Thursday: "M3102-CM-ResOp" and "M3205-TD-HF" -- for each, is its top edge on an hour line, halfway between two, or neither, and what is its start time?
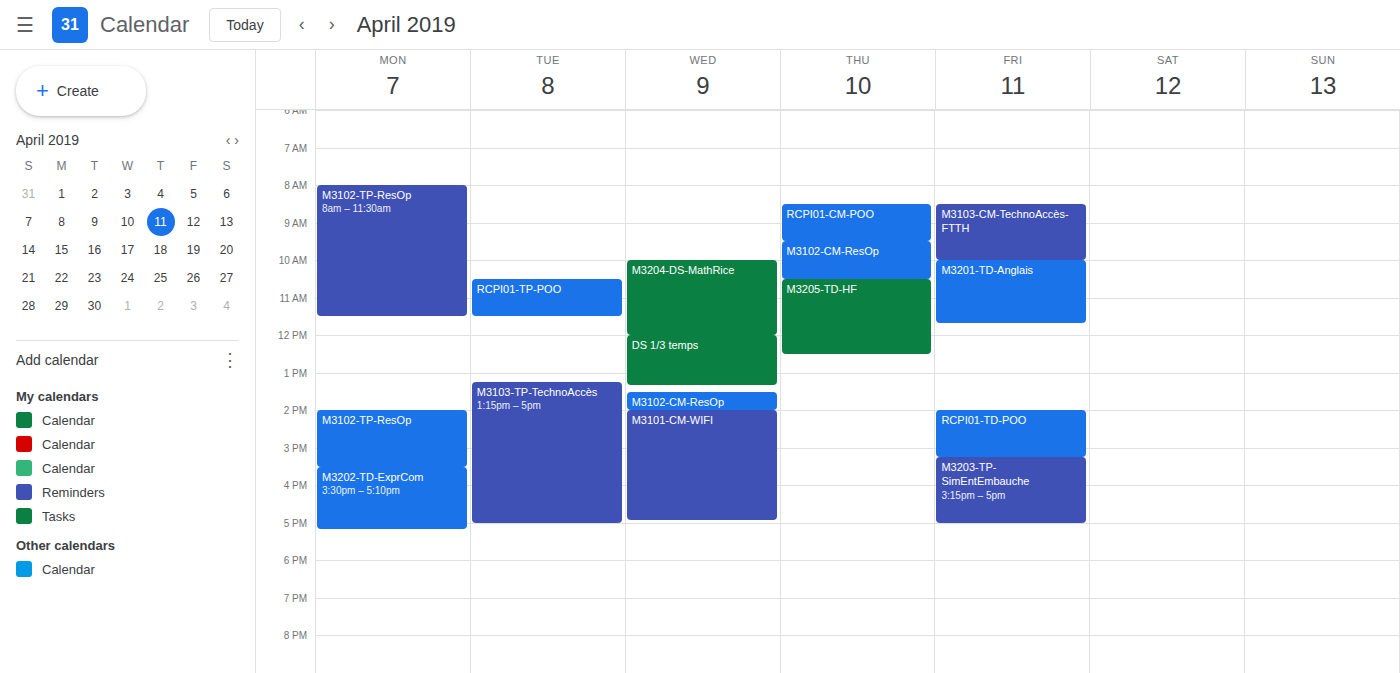
"M3102-CM-ResOp": 09:30, halfway between the 09:00 and 10:00 lines. "M3205-TD-HF": 10:30, halfway between the 10:00 and 11:00 lines.